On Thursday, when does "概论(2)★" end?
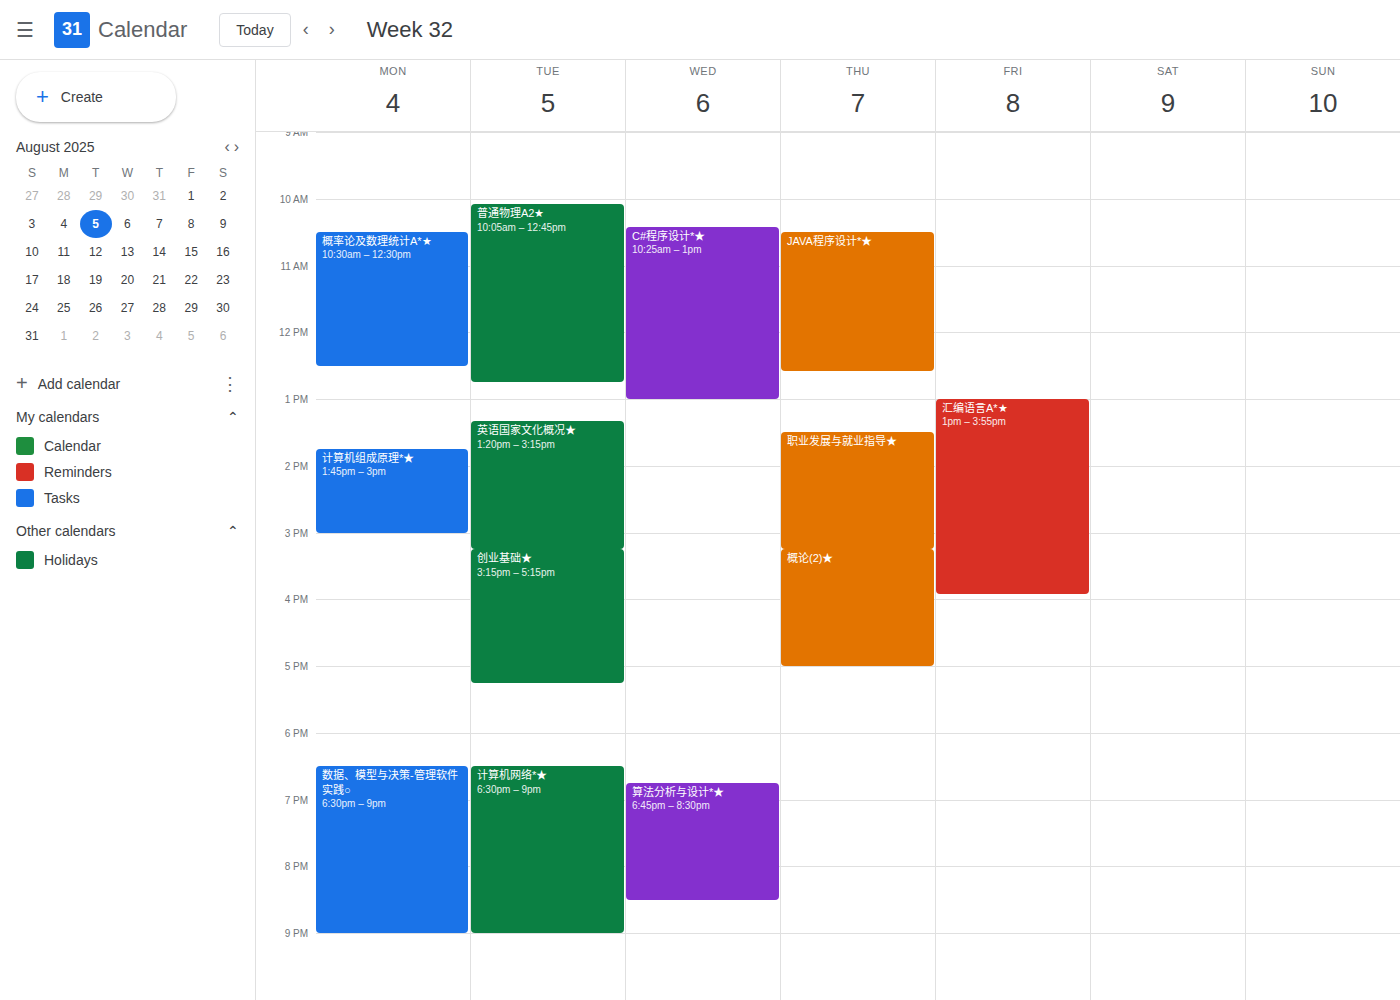
5:00 PM